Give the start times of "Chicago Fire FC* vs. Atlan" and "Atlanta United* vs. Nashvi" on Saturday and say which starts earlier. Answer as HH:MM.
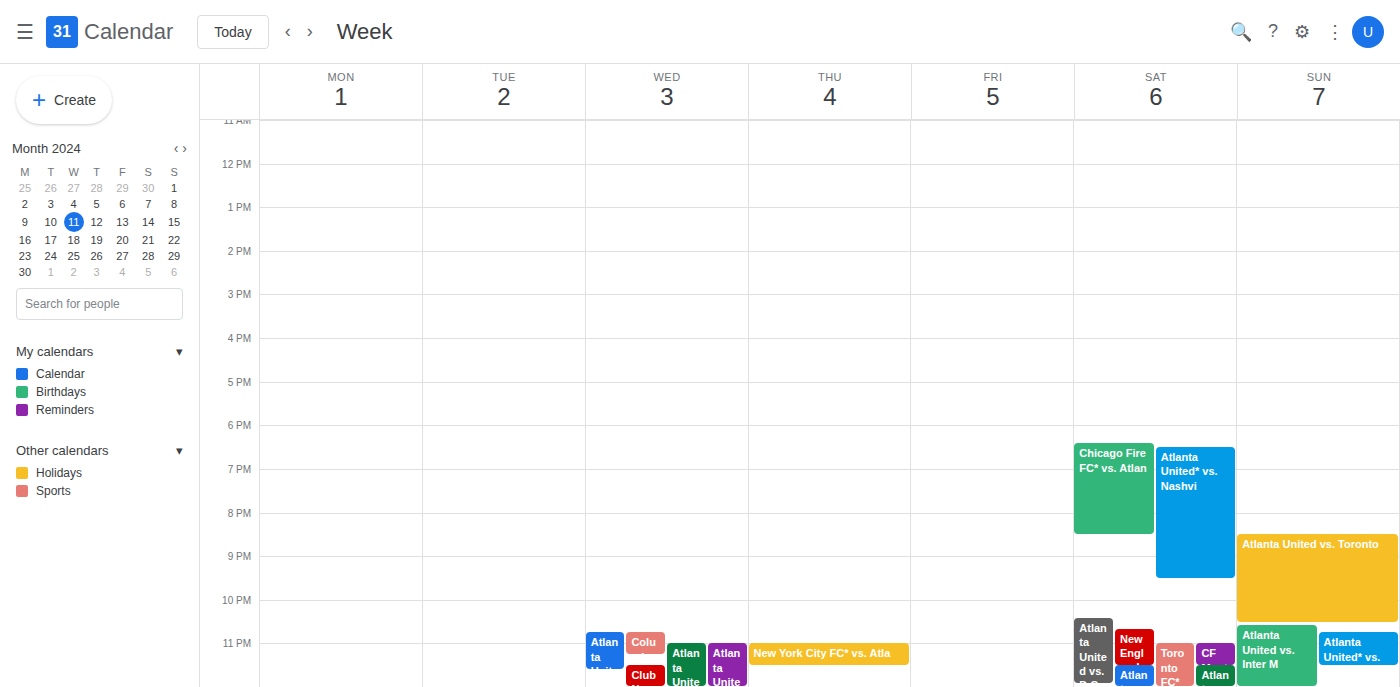
"Chicago Fire FC* vs. Atlan" 18:25; "Atlanta United* vs. Nashvi" 18:30.